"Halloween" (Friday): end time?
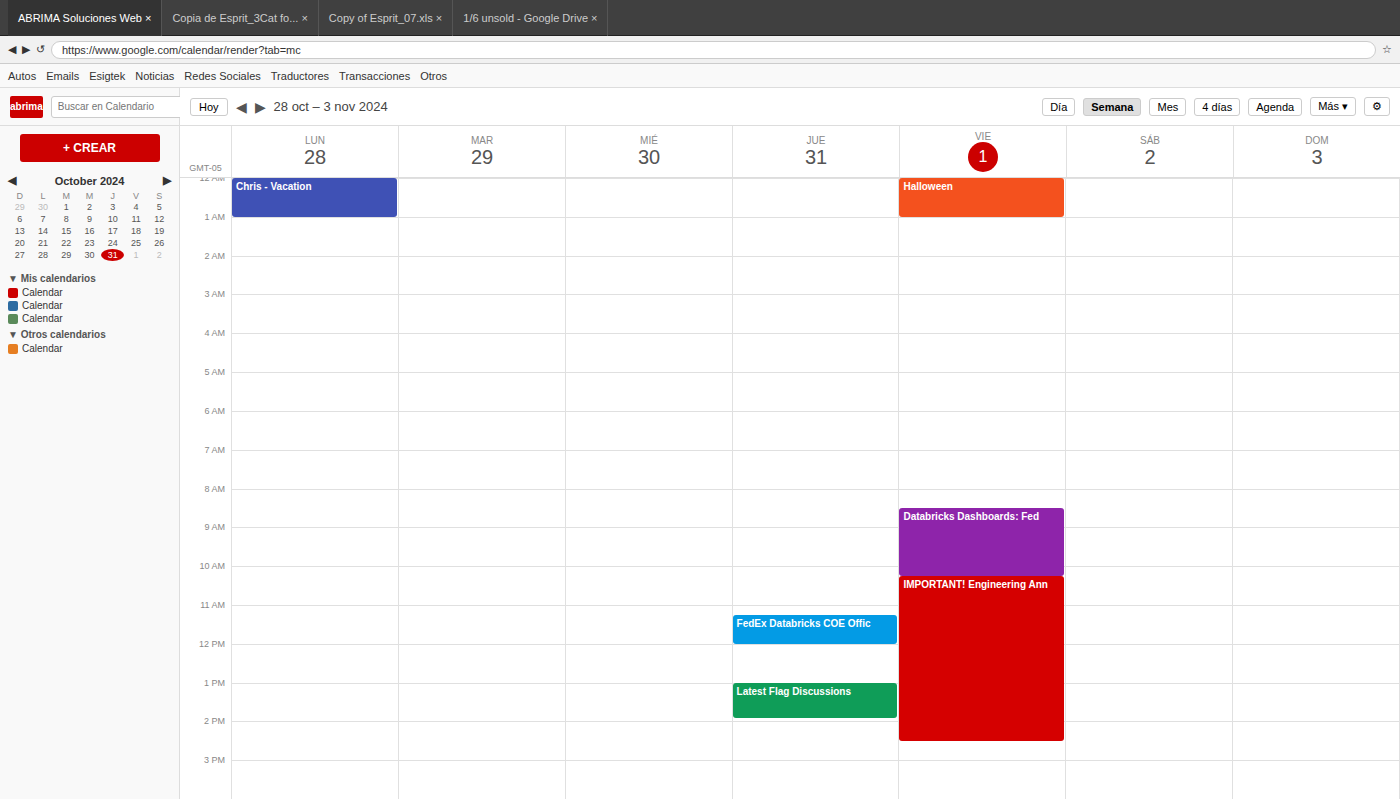
1:00 AM